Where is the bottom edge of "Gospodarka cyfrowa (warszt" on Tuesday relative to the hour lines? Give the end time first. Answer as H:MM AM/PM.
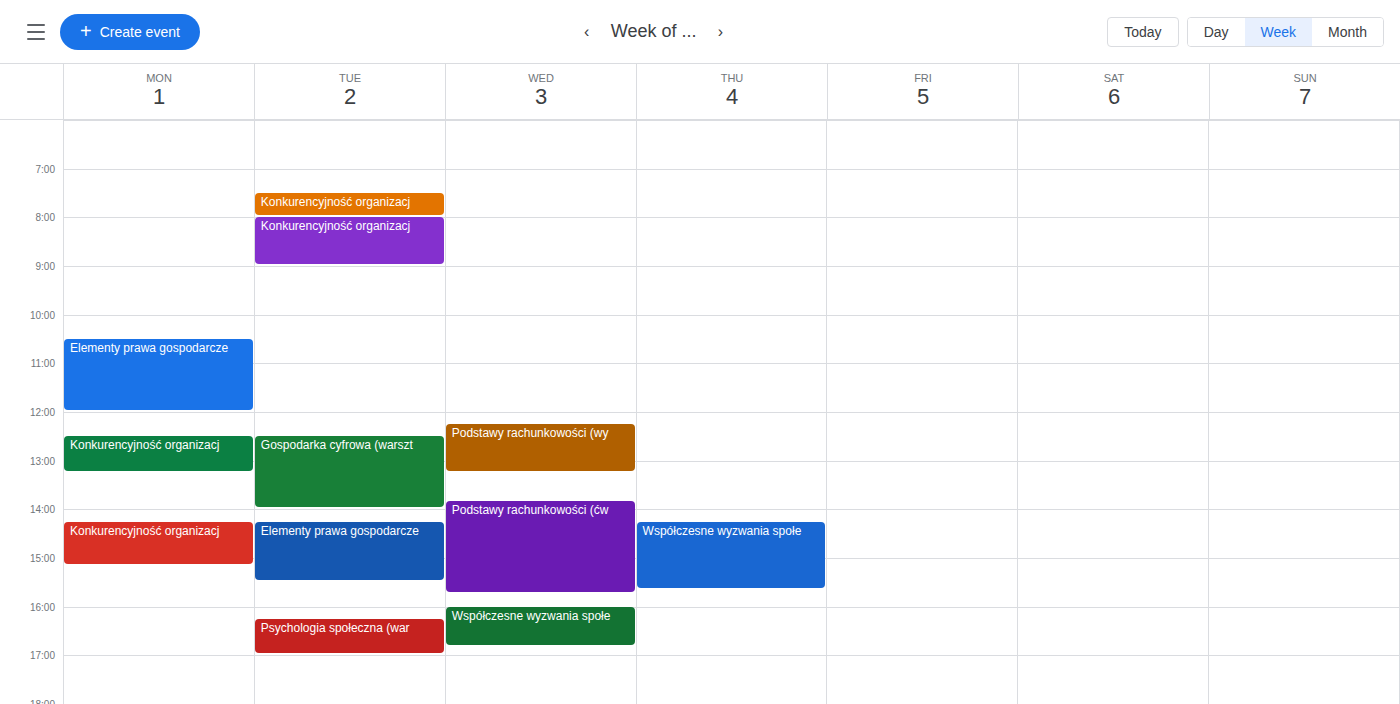
2:00 PM -- exactly on the 2 PM line.